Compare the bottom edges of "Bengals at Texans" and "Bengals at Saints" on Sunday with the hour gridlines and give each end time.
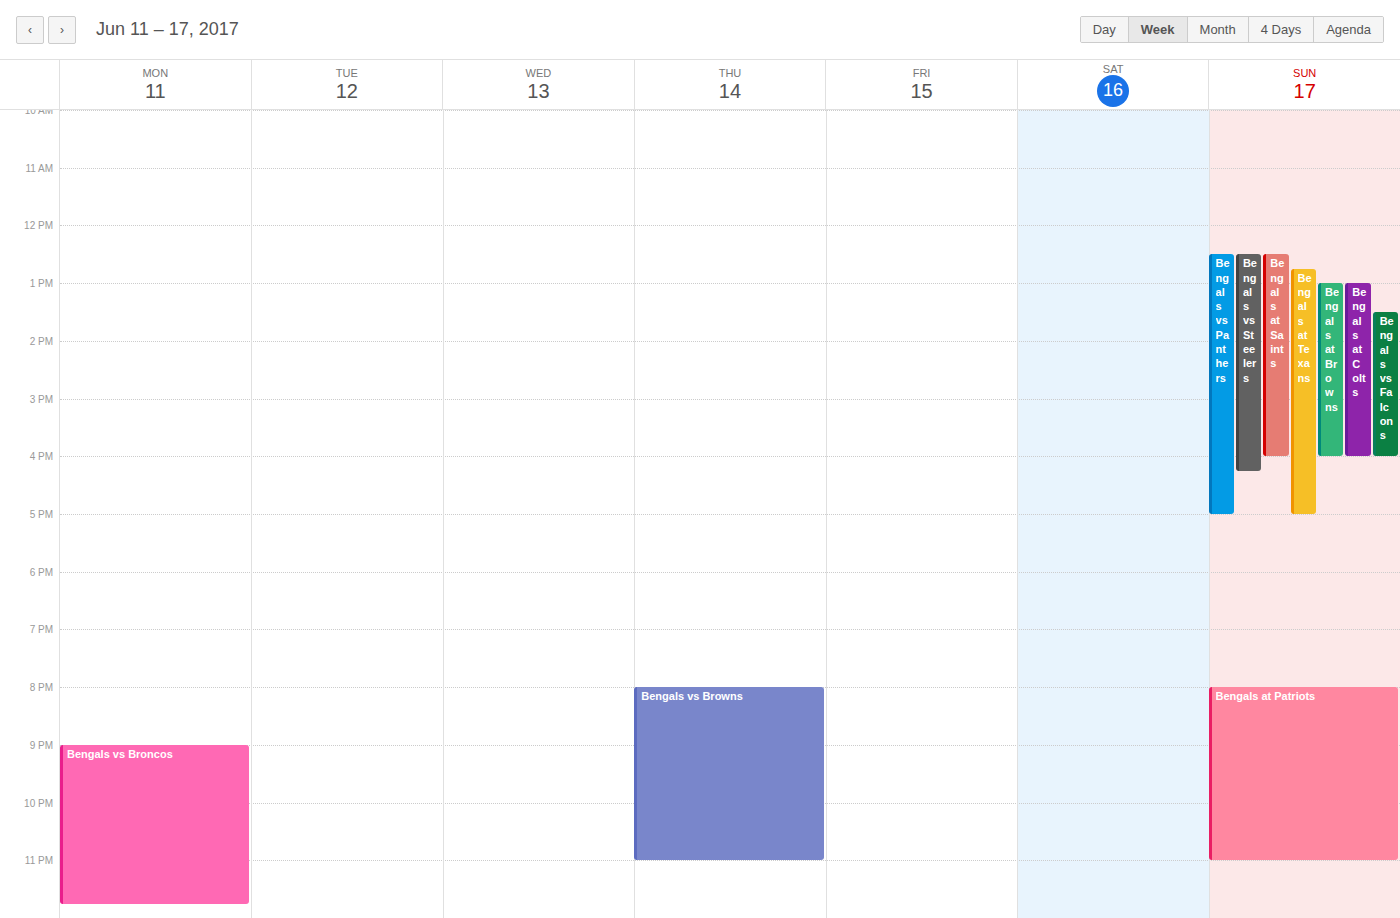
"Bengals at Texans": 5:00 PM, exactly on the 5 PM line. "Bengals at Saints": 4:00 PM, exactly on the 4 PM line.